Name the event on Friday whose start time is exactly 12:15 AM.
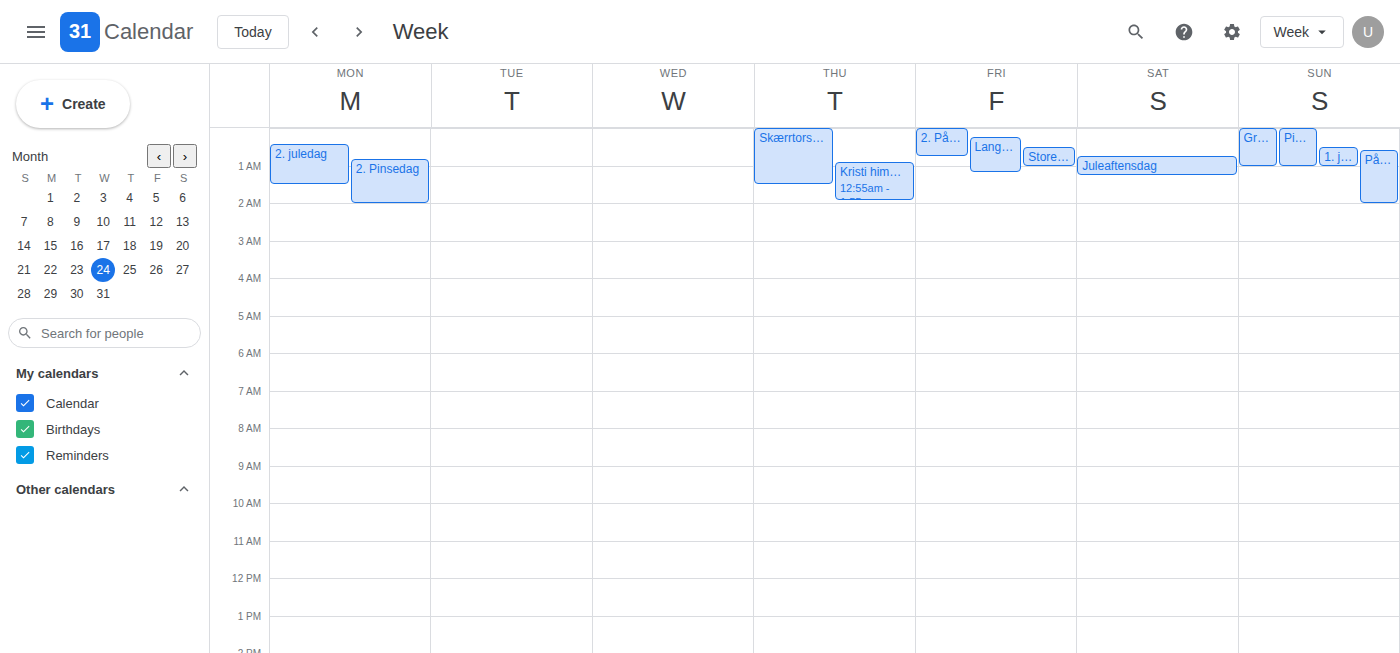
"Langfredag2"